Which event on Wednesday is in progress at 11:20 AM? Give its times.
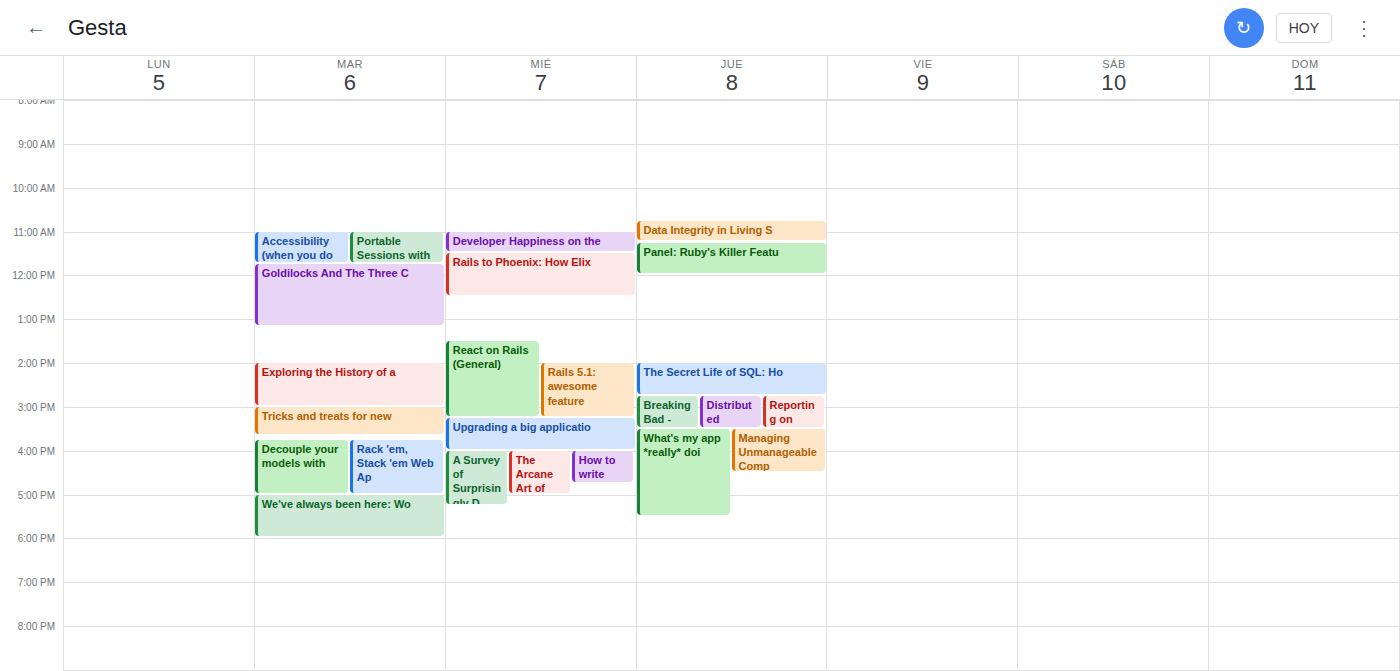
"Developer Happiness on the", 11:00 AM to 11:30 AM